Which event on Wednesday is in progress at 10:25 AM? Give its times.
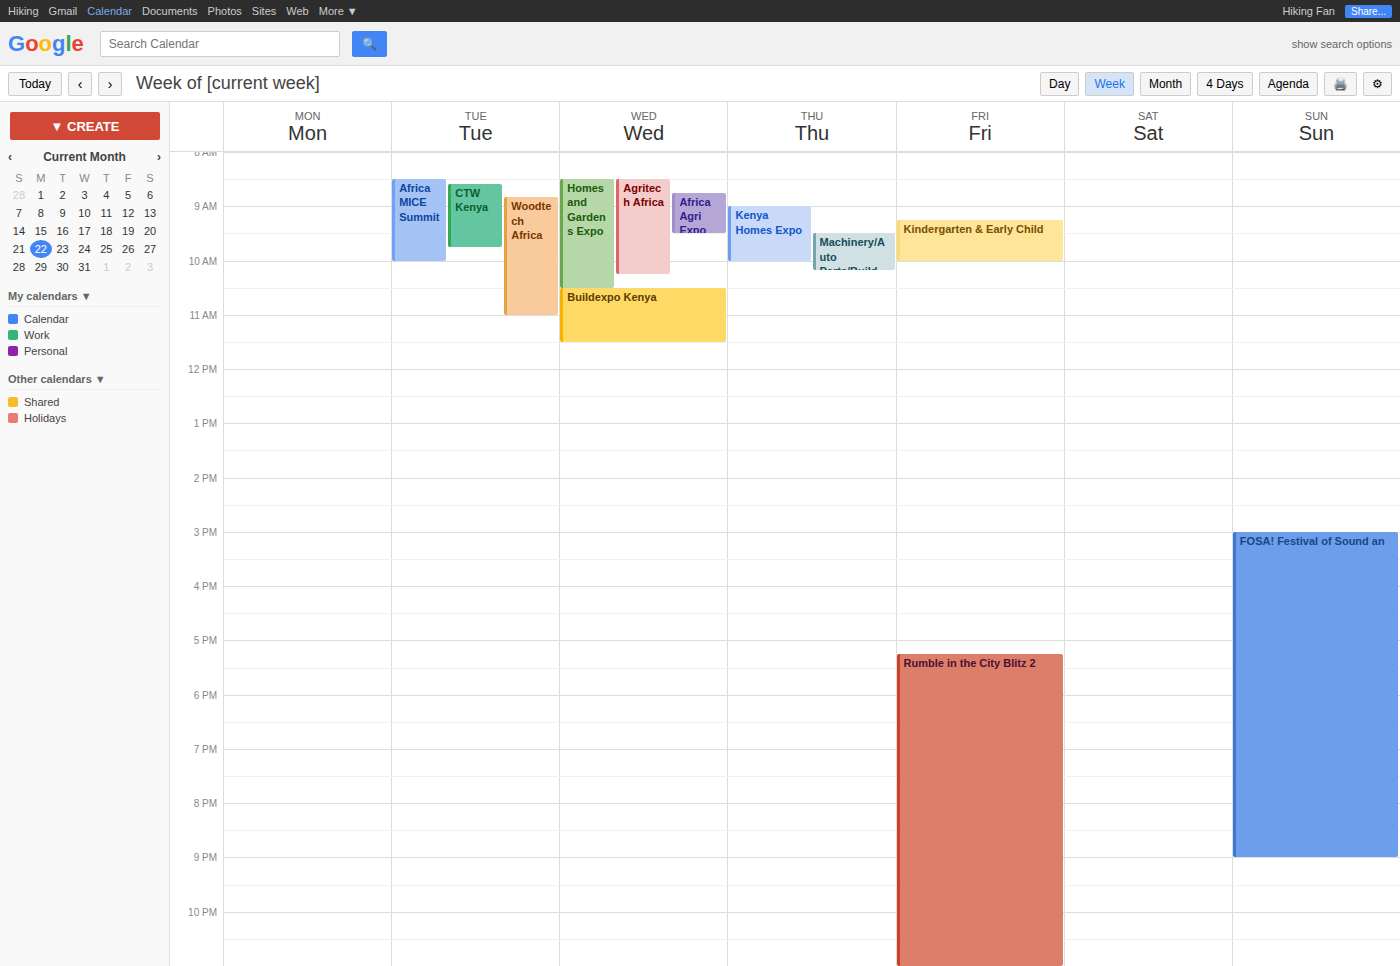
"Homes and Gardens Expo", 8:30 AM to 10:30 AM